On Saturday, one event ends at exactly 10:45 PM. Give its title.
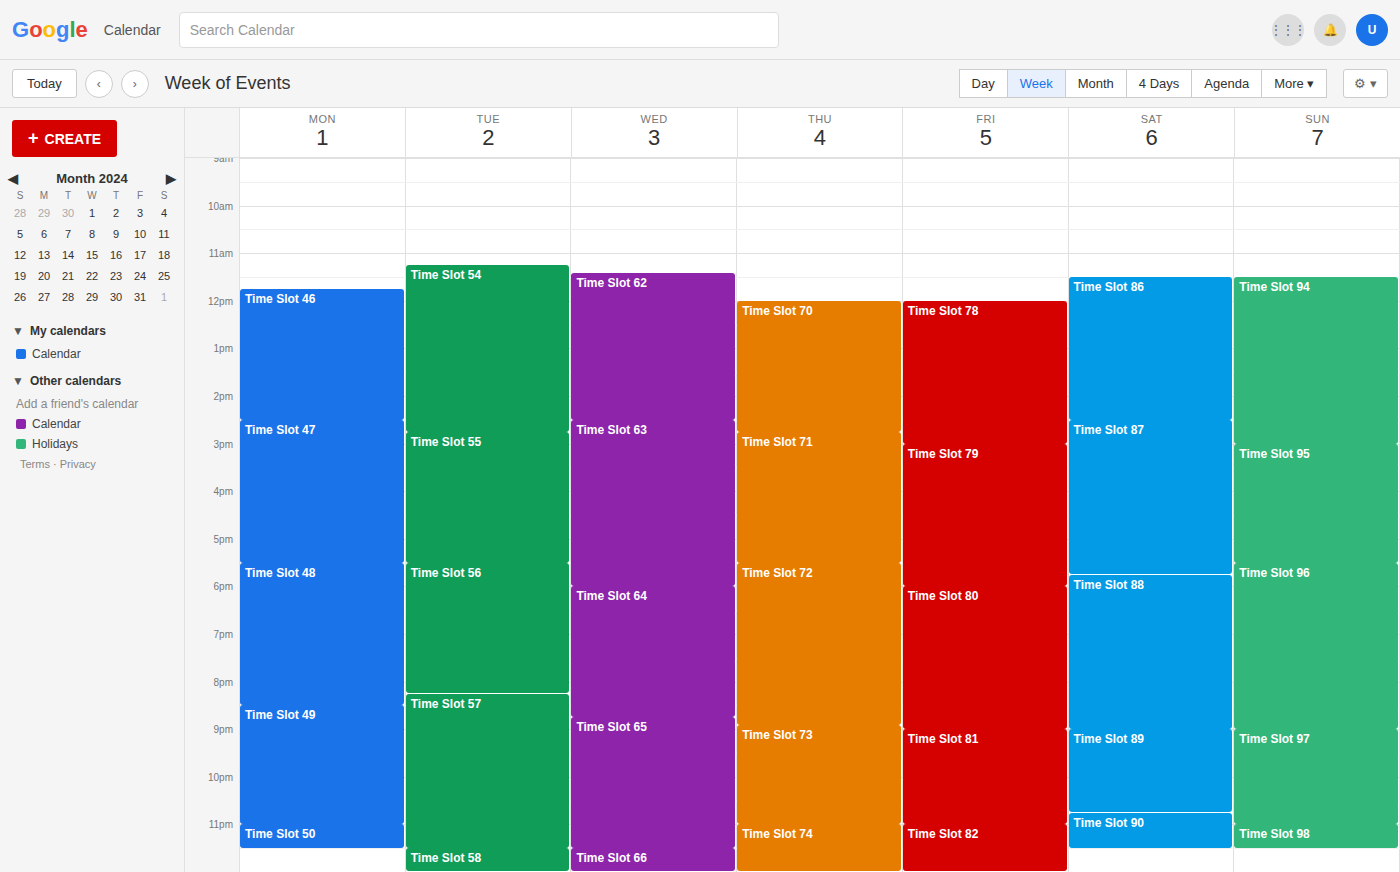
"Time Slot 89"